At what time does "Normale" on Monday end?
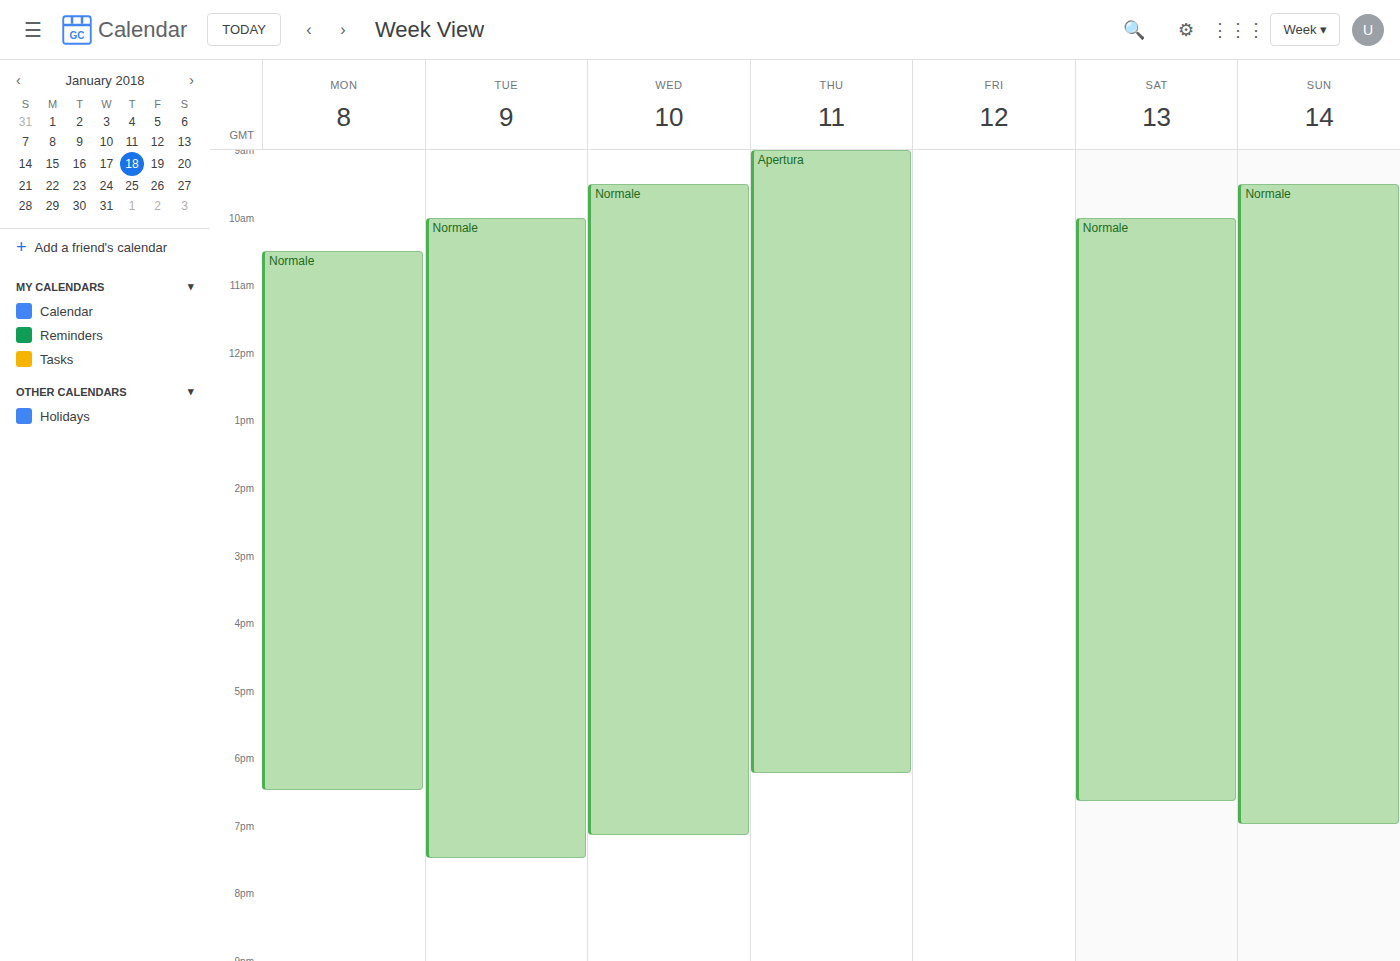
6:30 PM